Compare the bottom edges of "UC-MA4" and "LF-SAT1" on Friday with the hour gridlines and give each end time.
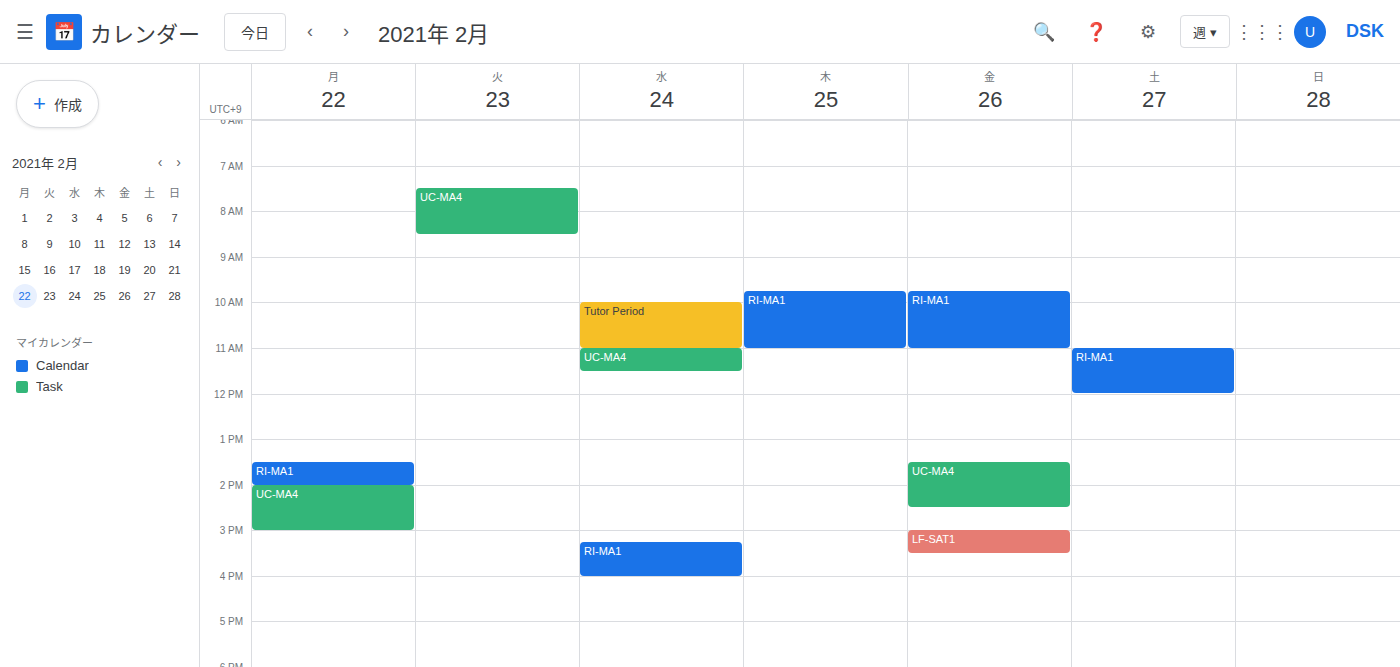
"UC-MA4": 2:30 PM, halfway between the 2 PM and 3 PM lines. "LF-SAT1": 3:30 PM, halfway between the 3 PM and 4 PM lines.